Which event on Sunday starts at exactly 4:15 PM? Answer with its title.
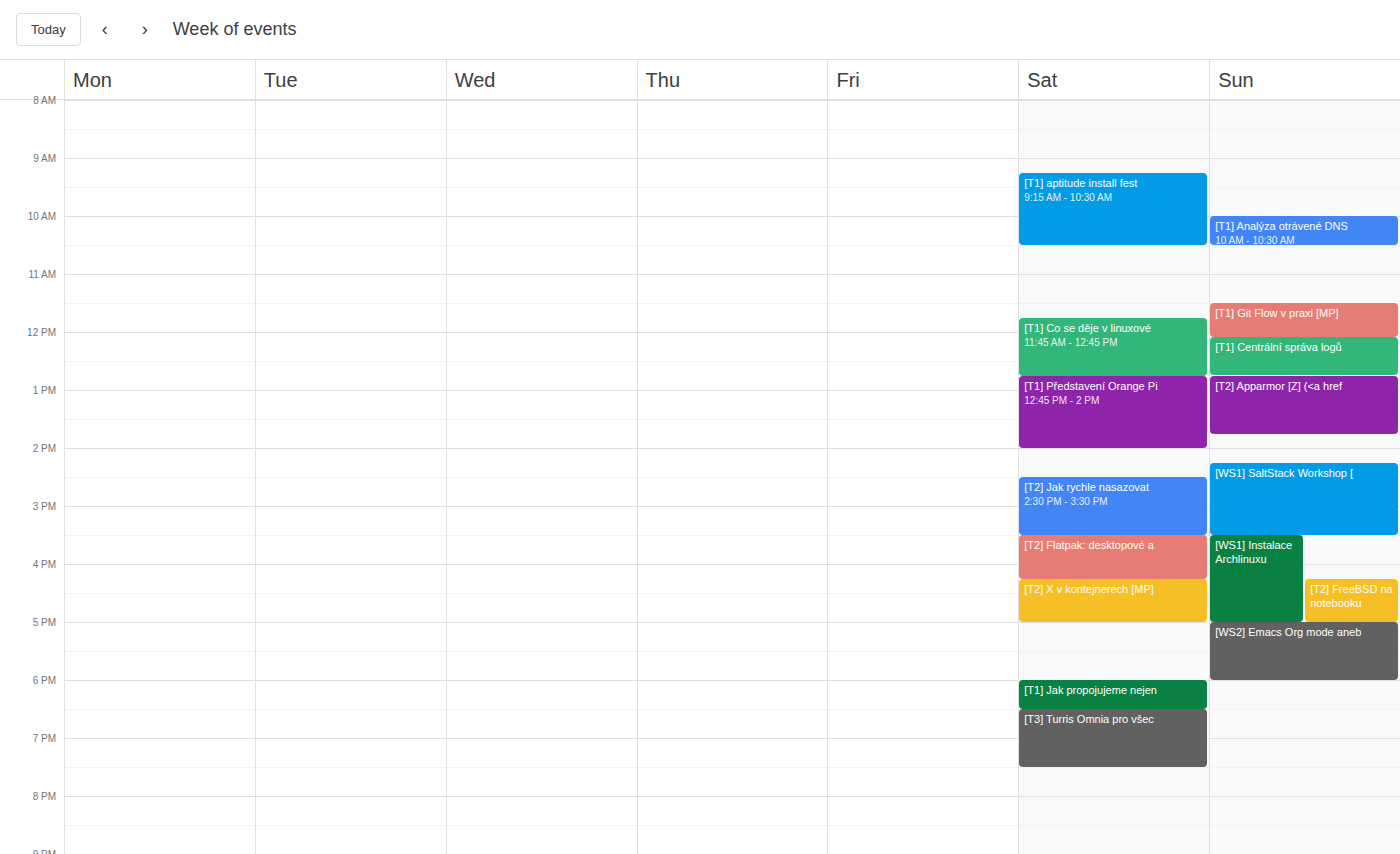
"[T2] FreeBSD na notebooku"